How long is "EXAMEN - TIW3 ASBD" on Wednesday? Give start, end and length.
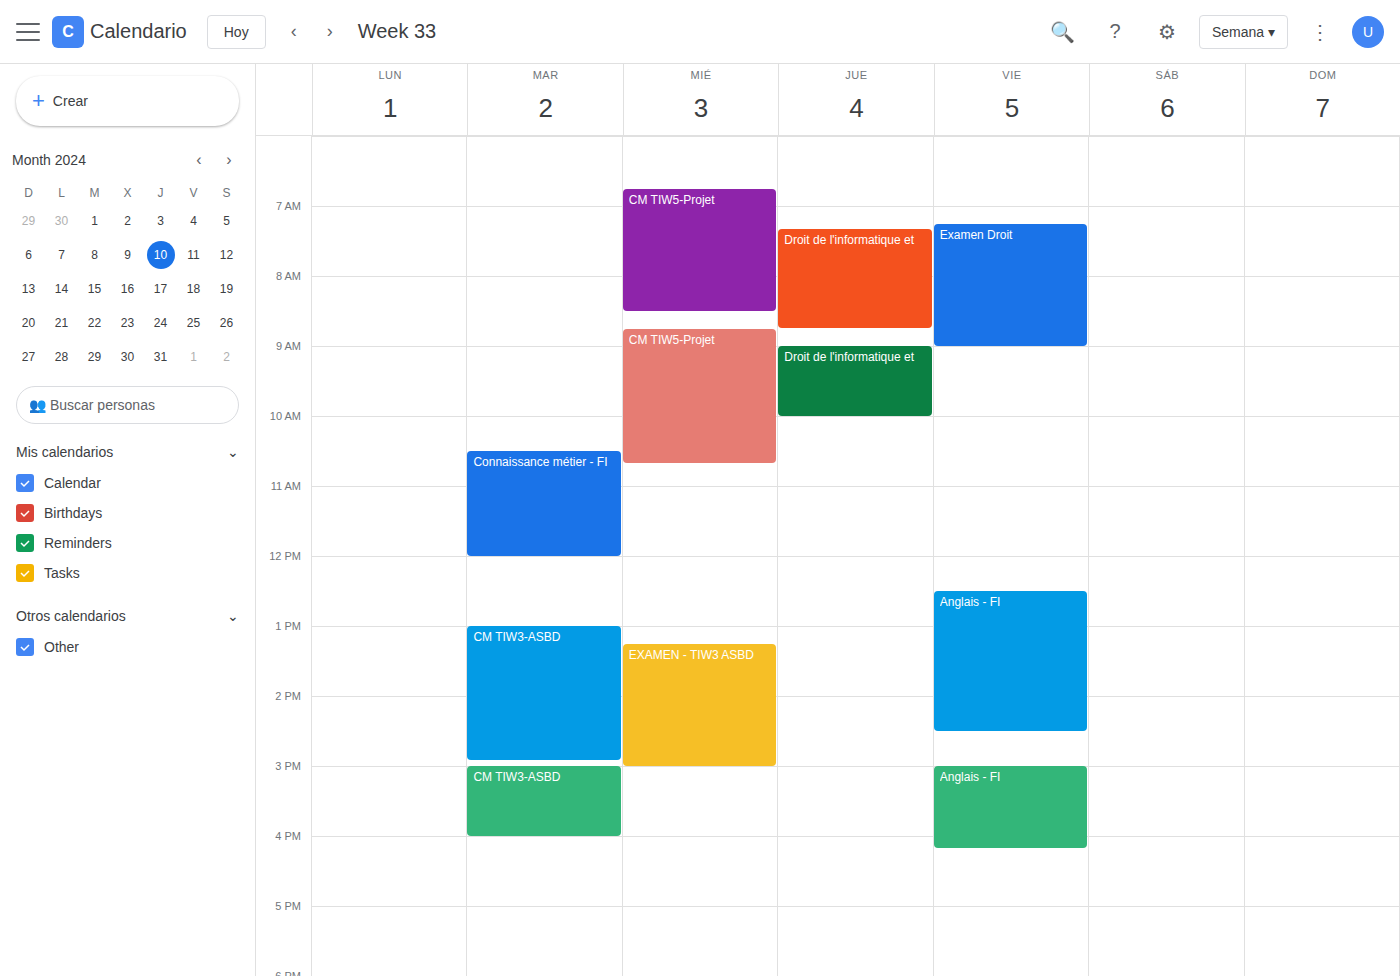
1:15 PM to 3:00 PM, 1 hour 45 minutes